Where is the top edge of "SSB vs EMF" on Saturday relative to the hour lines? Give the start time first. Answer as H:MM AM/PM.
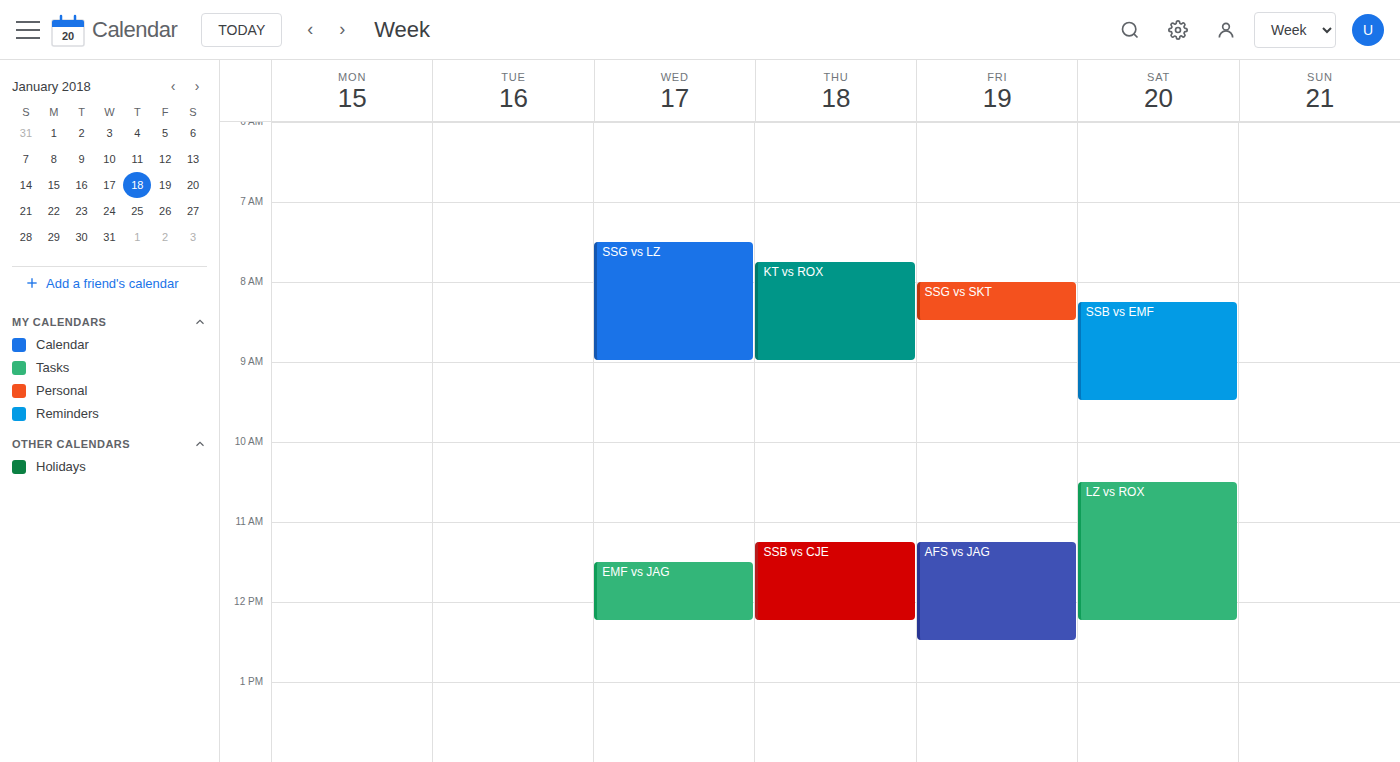
8:15 AM -- neither: a quarter of the way from the 8 AM line to the 9 AM line.